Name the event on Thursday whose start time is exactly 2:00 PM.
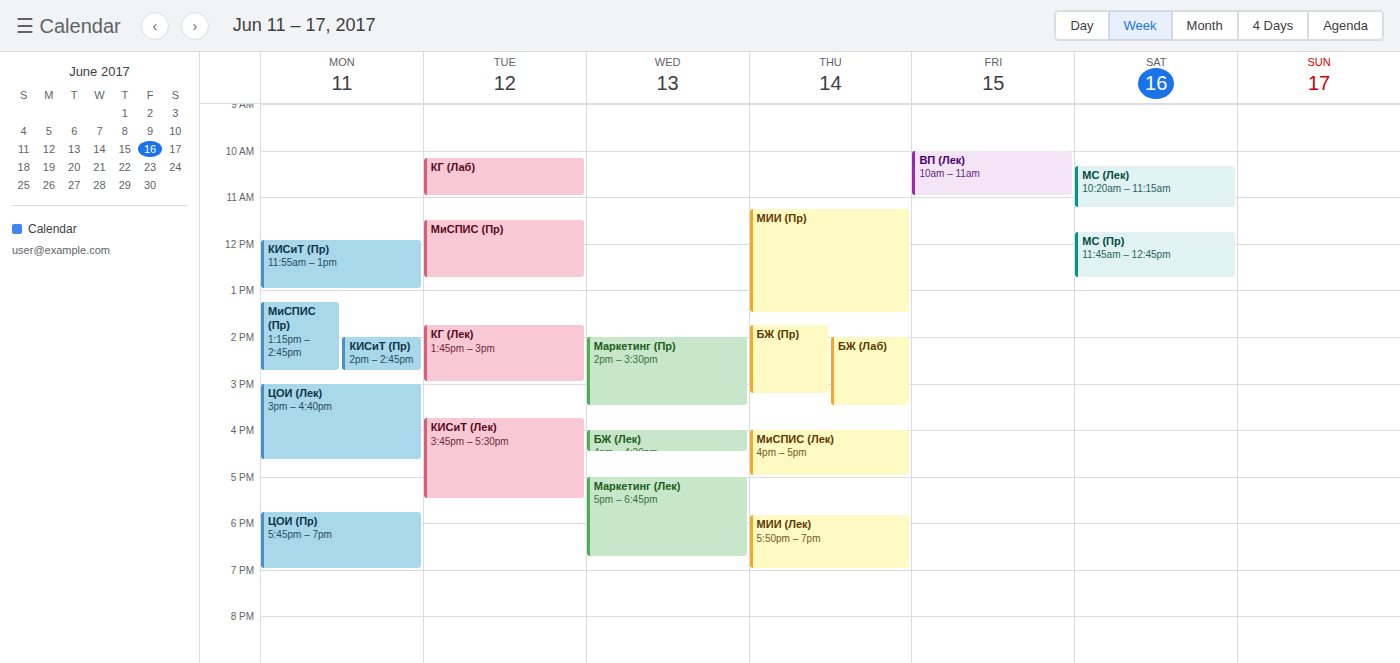
"БЖ (Лаб)"